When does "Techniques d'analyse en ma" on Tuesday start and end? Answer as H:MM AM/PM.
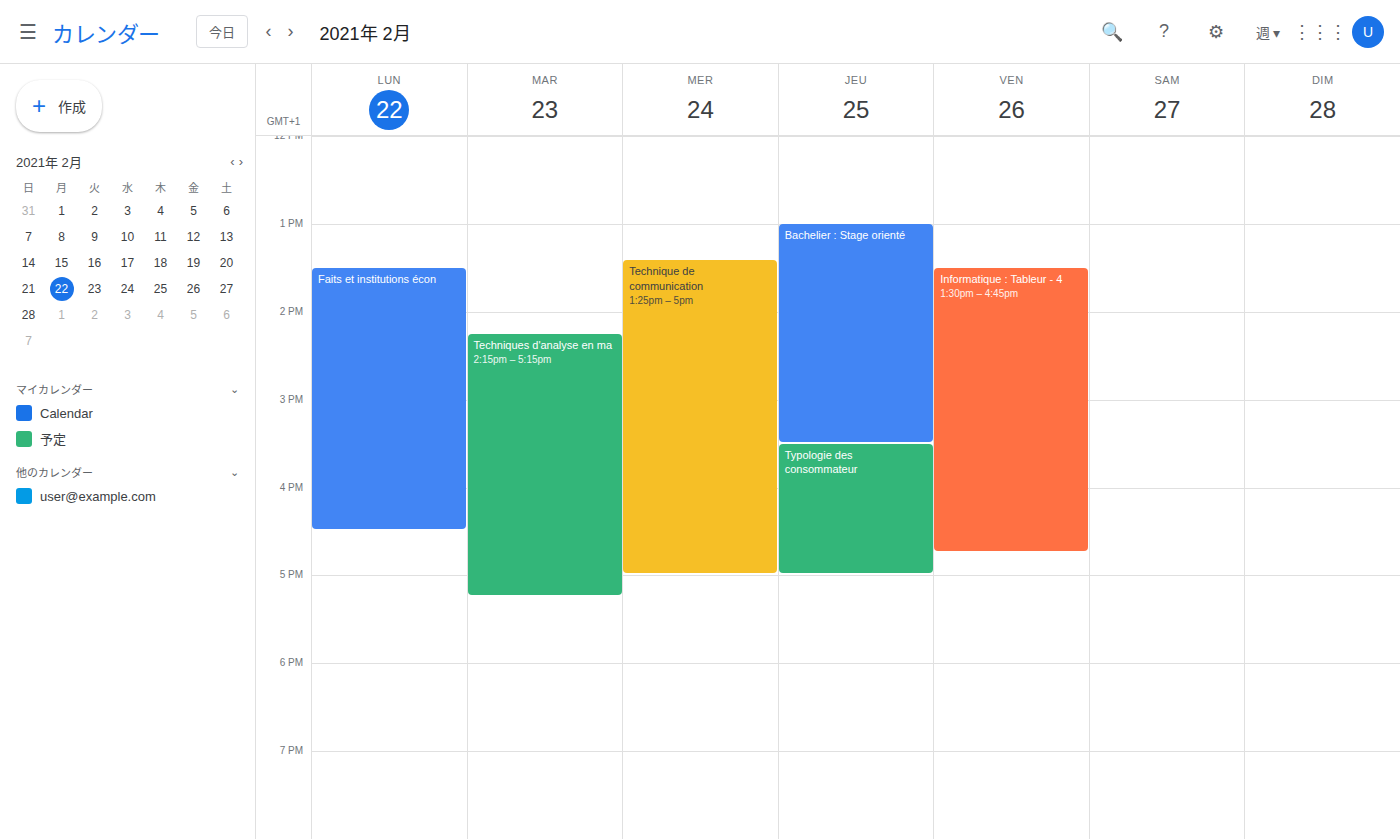
2:15 PM to 5:15 PM